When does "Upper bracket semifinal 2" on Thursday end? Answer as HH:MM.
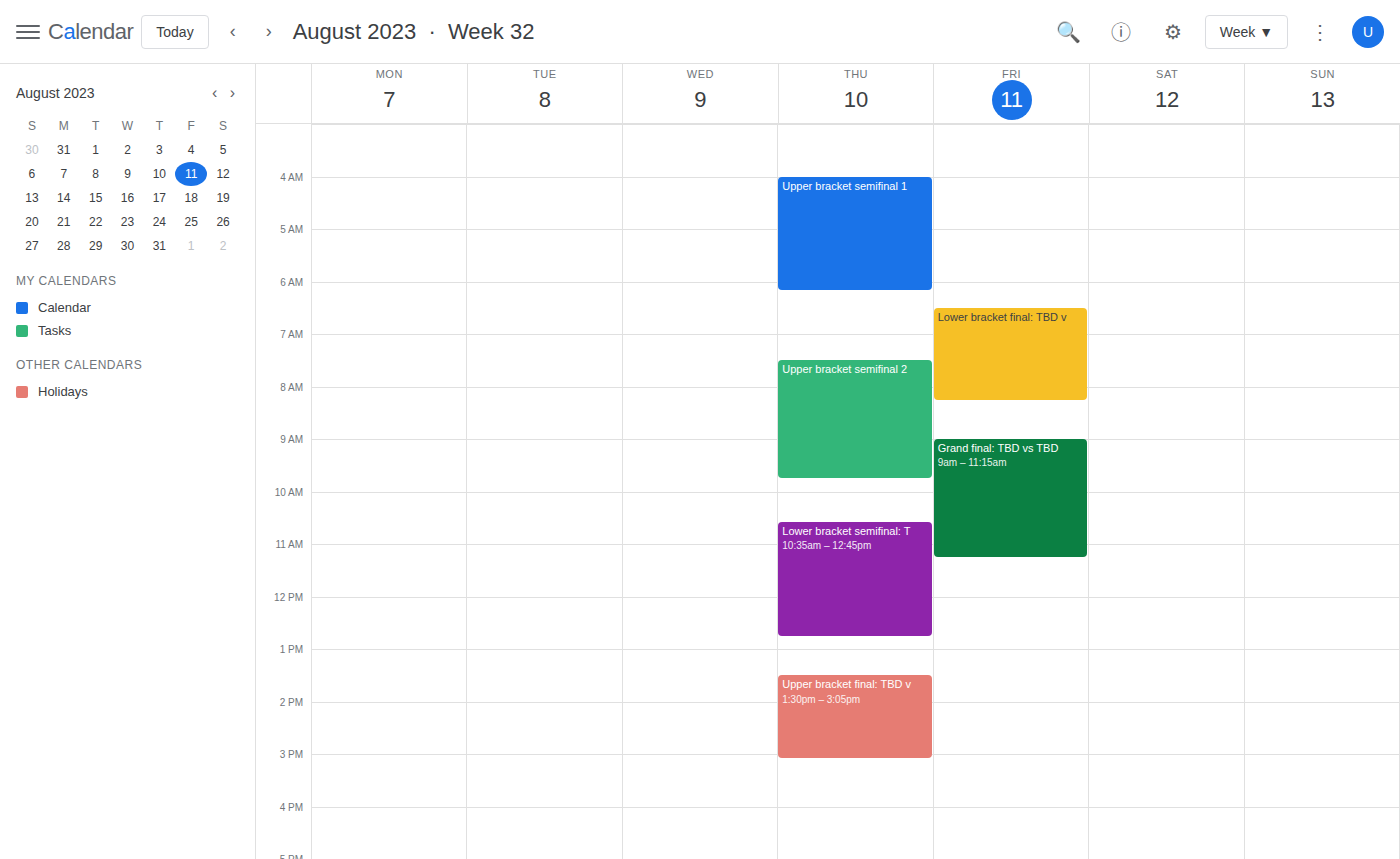
09:45